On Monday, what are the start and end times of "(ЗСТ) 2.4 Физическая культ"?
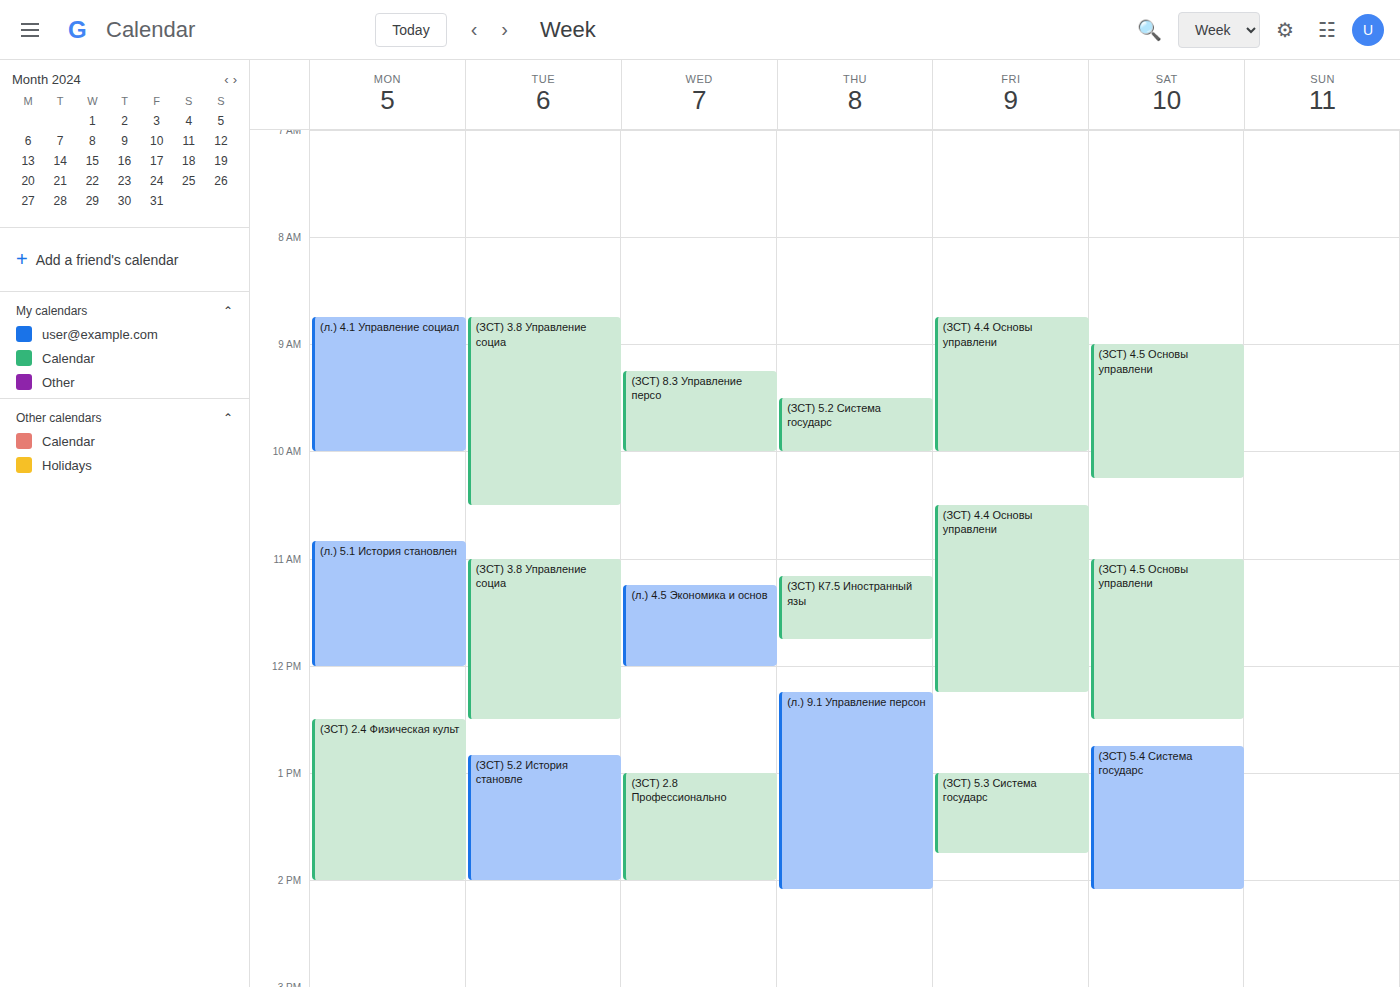
12:30 PM to 2:00 PM